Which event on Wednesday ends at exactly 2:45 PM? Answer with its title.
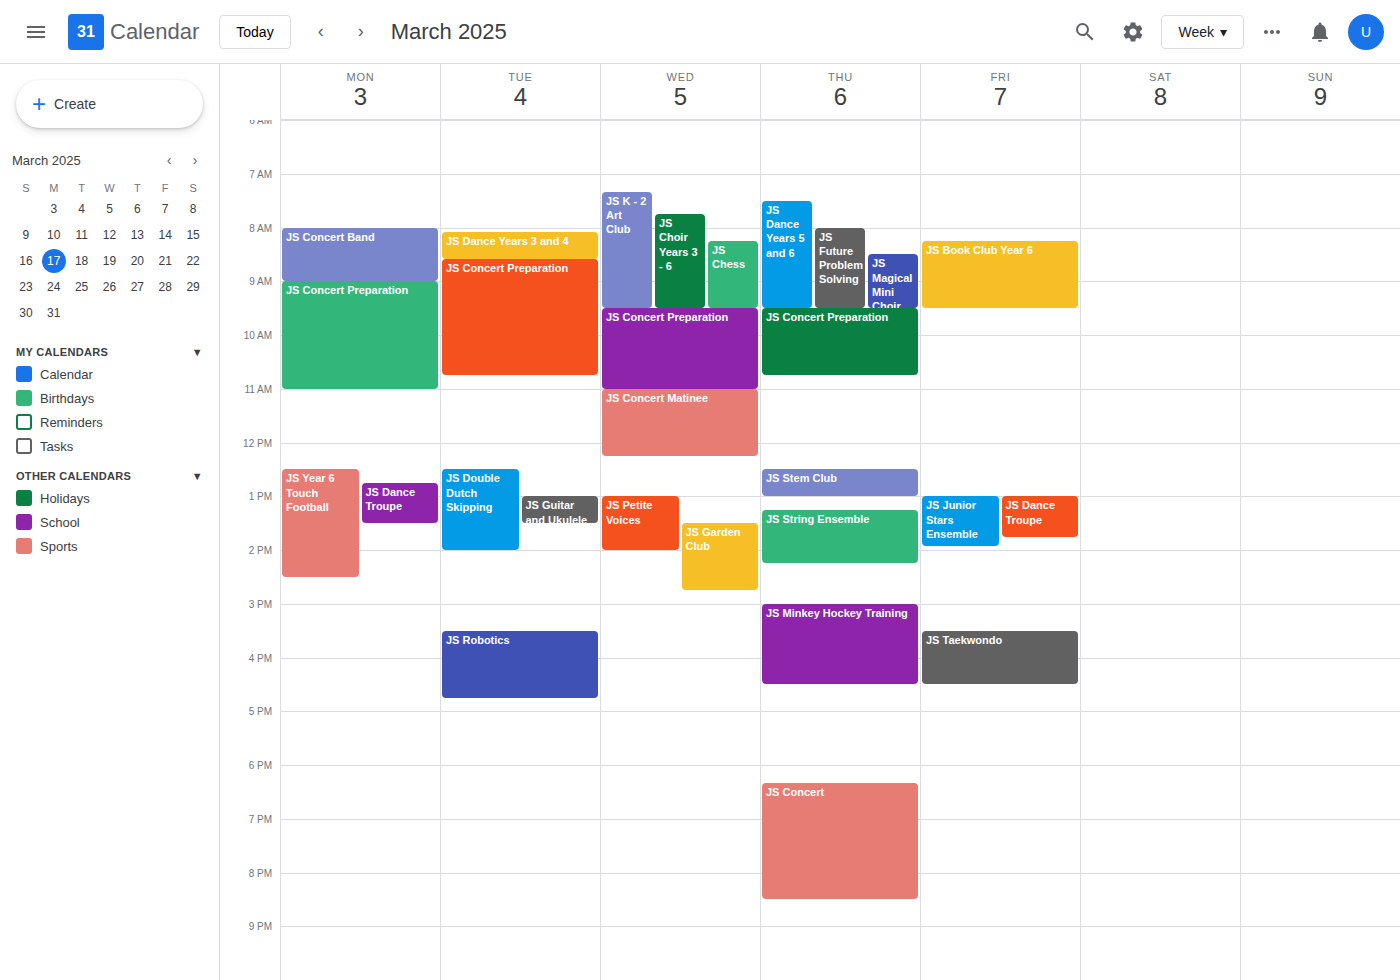
"JS Garden Club"